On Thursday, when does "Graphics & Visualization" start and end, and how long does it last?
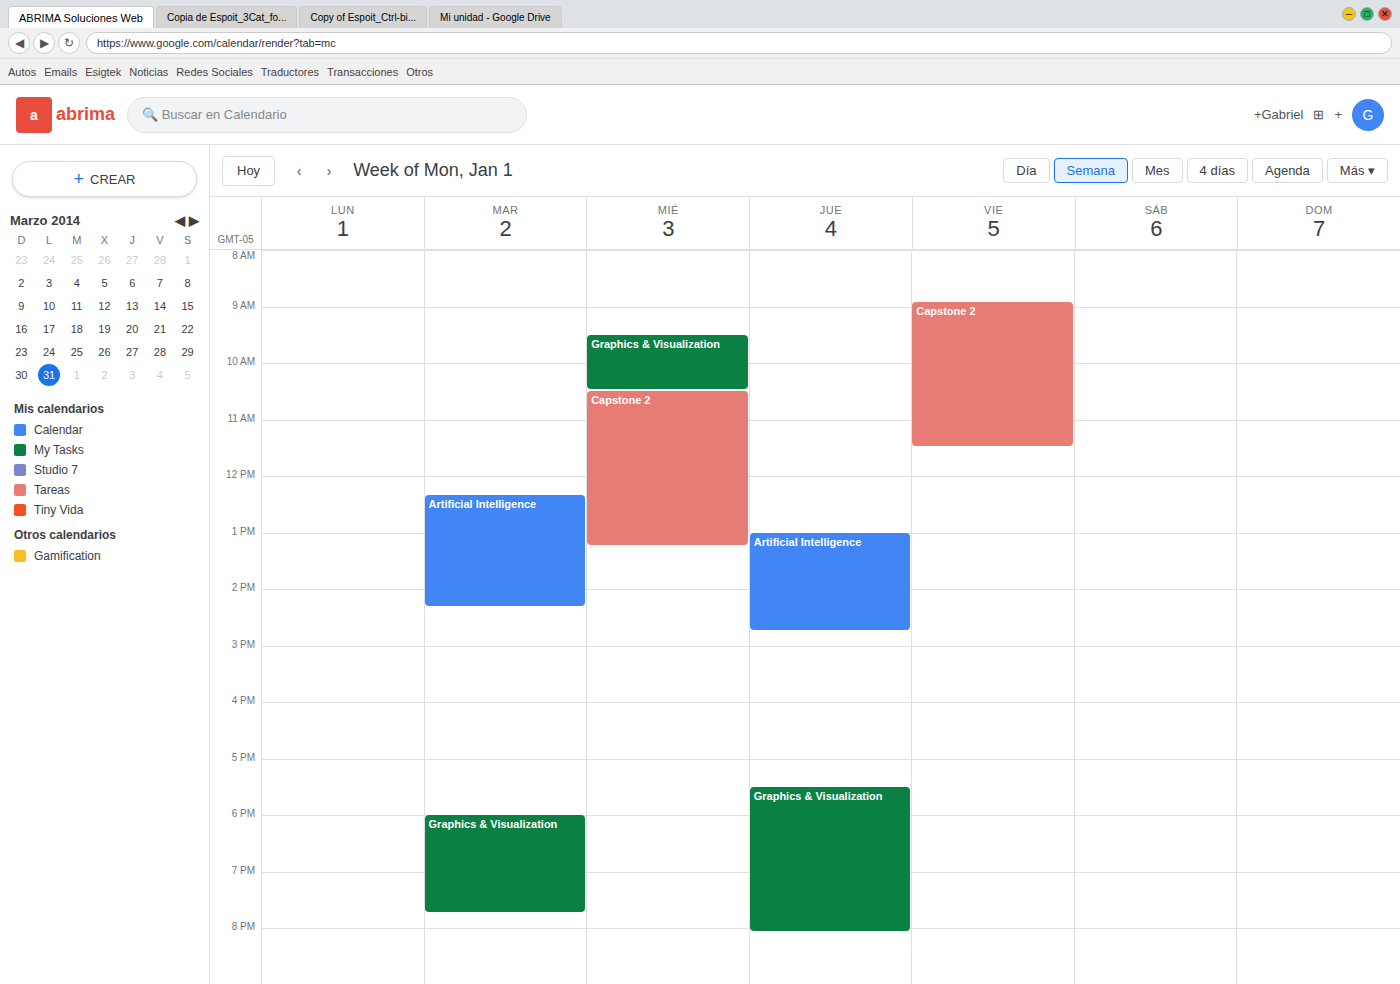
5:30 PM to 8:05 PM, 2 hours 35 minutes